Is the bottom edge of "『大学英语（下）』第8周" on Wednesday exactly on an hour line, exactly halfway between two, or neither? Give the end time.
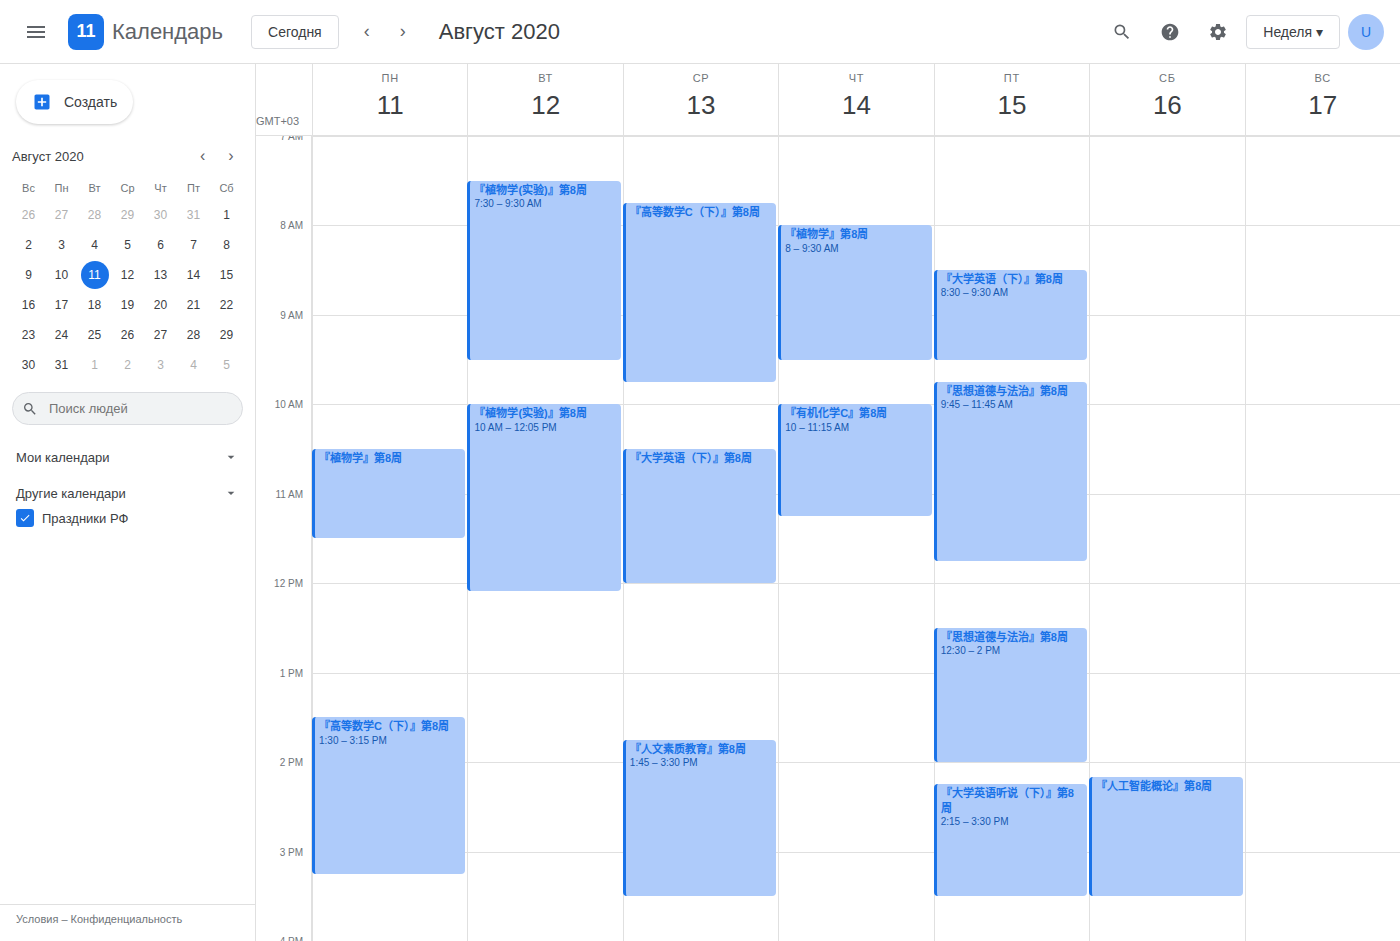
12:00 PM -- exactly on the 12 PM line.